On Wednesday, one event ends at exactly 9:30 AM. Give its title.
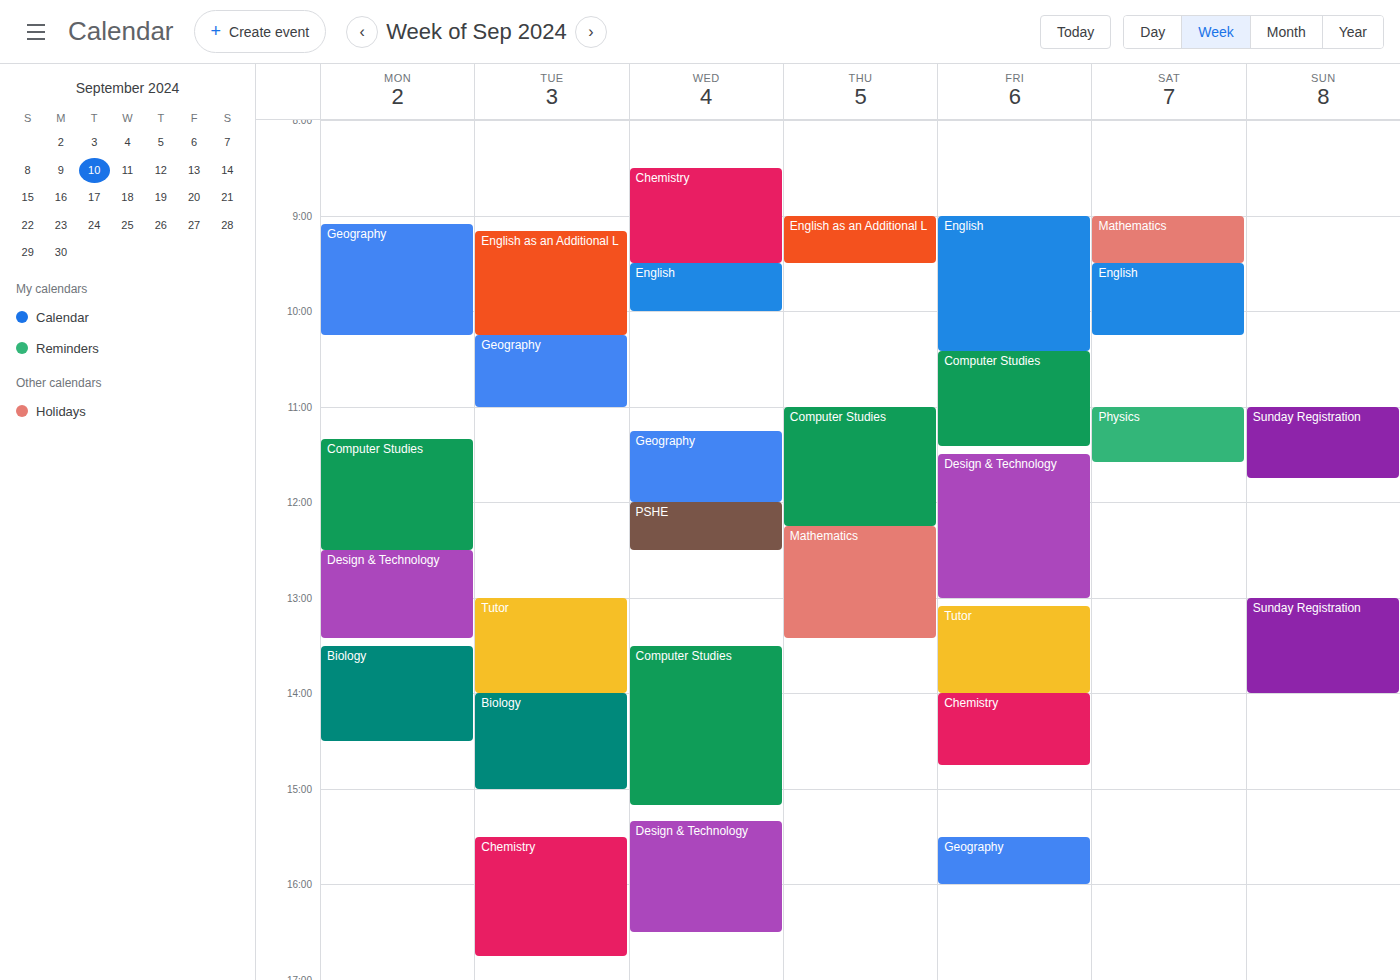
"Chemistry"